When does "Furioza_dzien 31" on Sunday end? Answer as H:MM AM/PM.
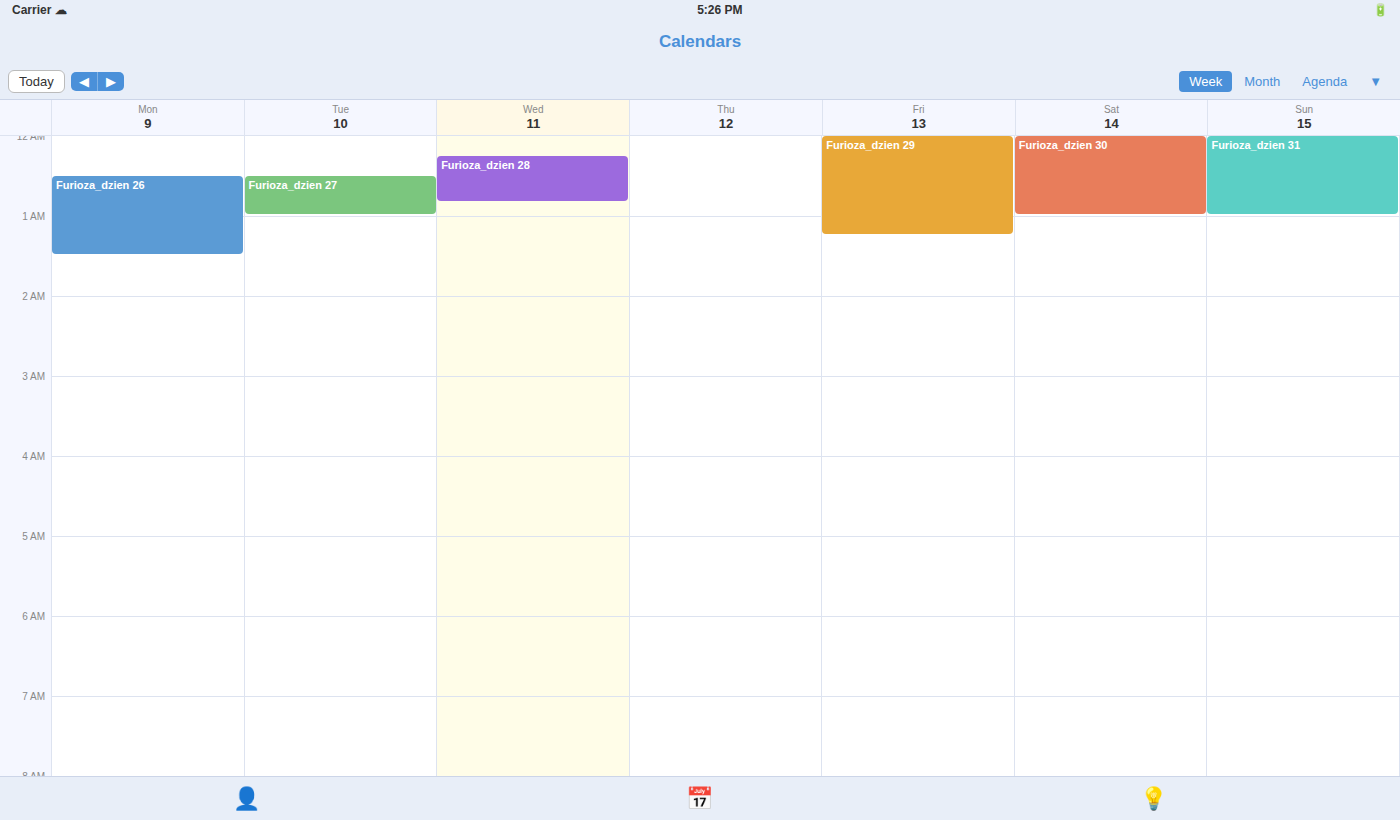
1:00 AM